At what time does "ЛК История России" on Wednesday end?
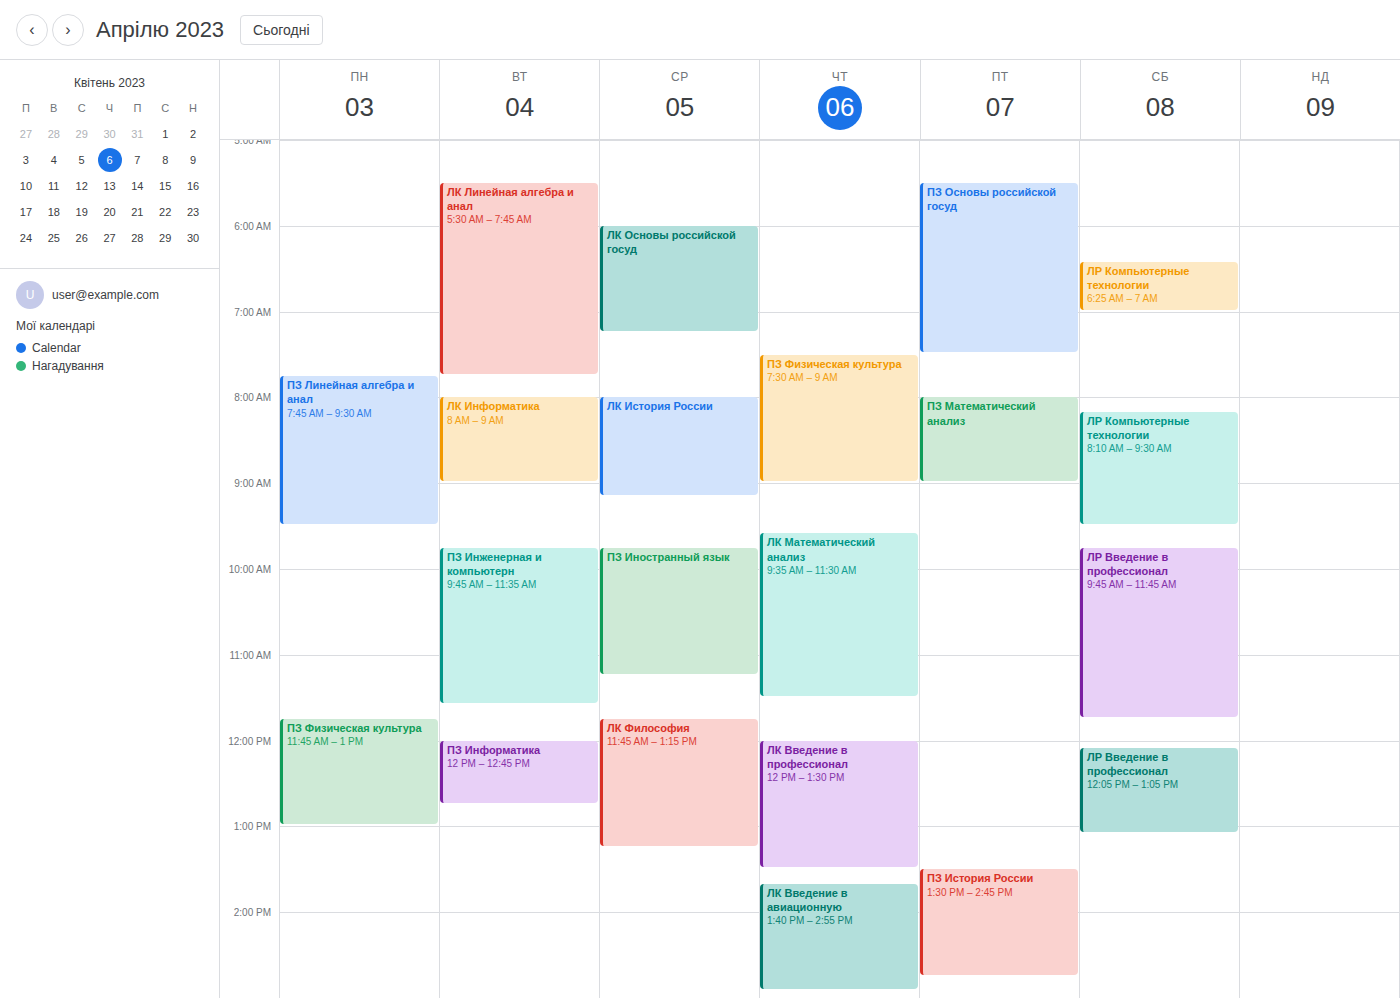
9:10 AM